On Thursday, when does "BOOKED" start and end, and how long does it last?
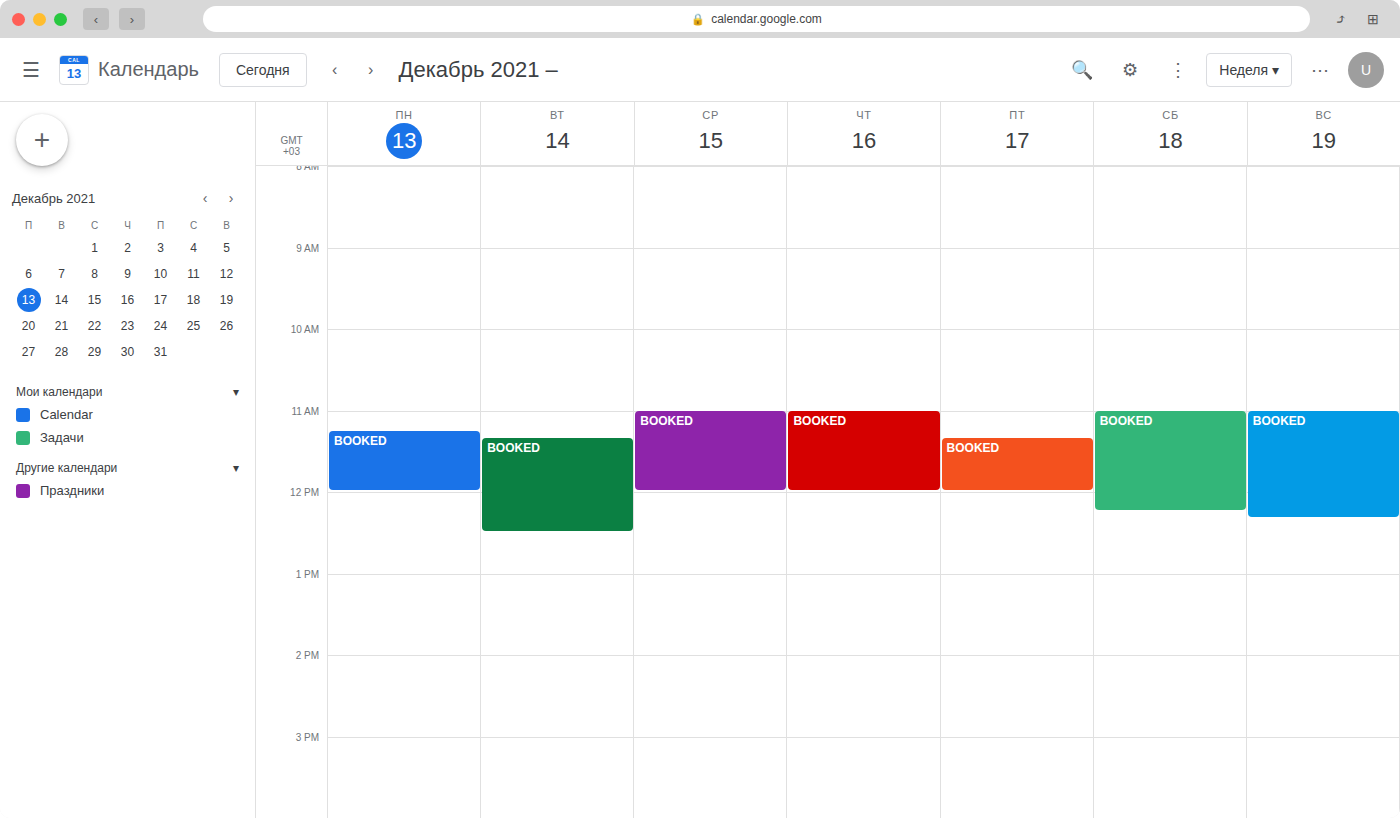
11:00 AM to 12:00 PM, 1 hour